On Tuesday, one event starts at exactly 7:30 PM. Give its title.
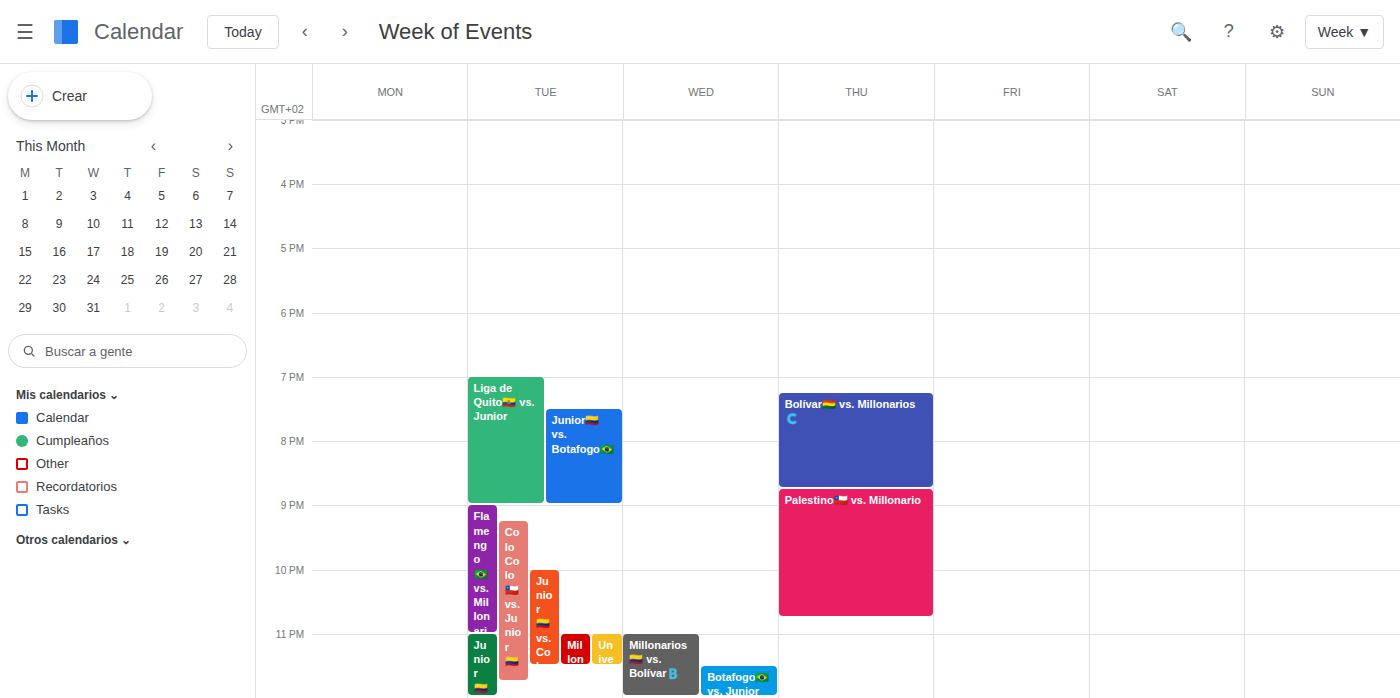
"Junior🇨🇴 vs. Botafogo🇧🇷"